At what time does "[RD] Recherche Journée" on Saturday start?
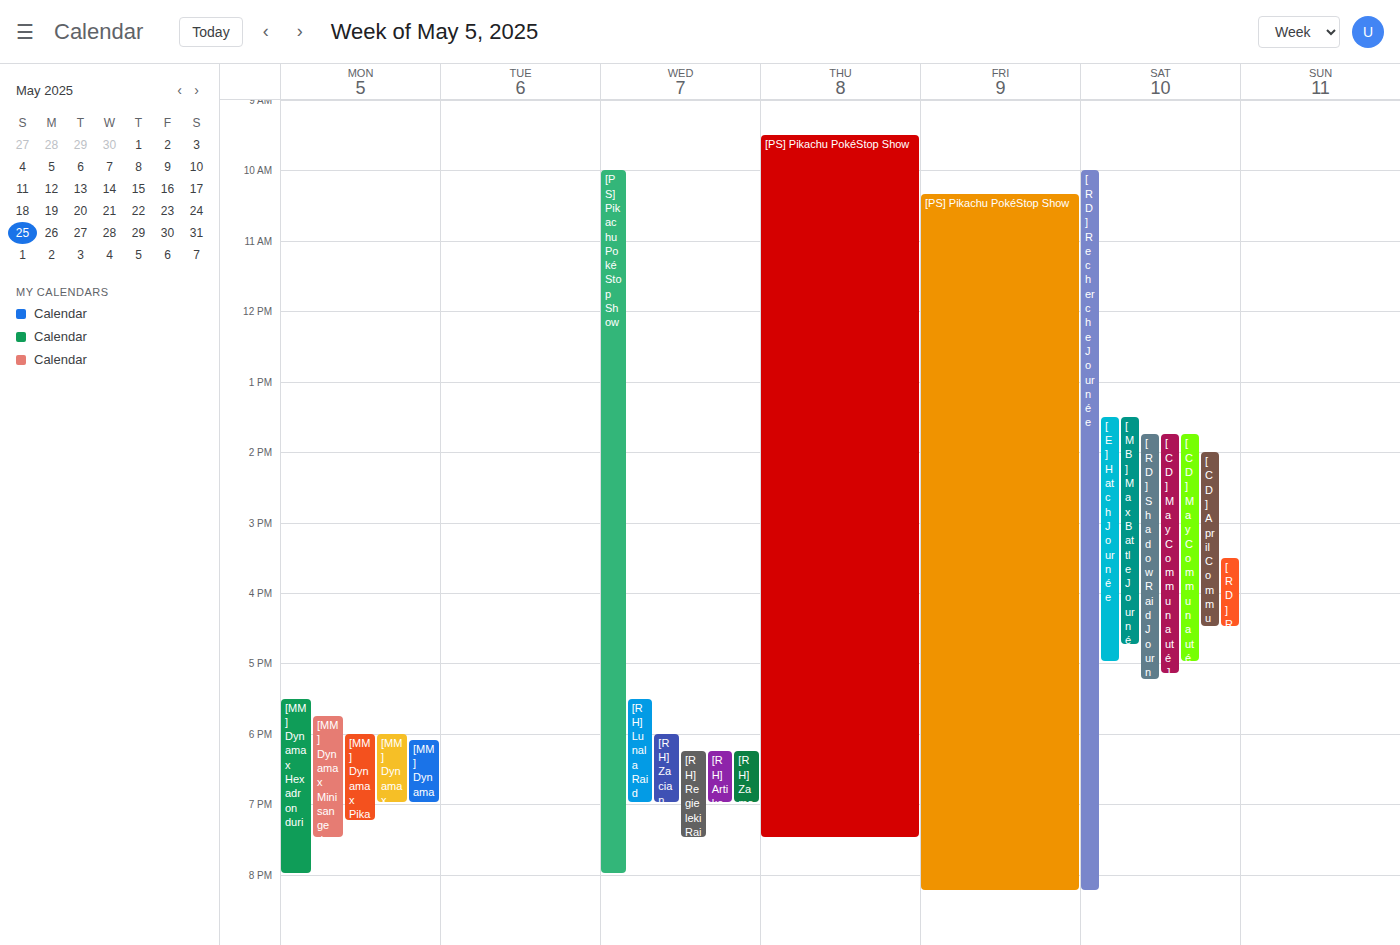
10:00 AM